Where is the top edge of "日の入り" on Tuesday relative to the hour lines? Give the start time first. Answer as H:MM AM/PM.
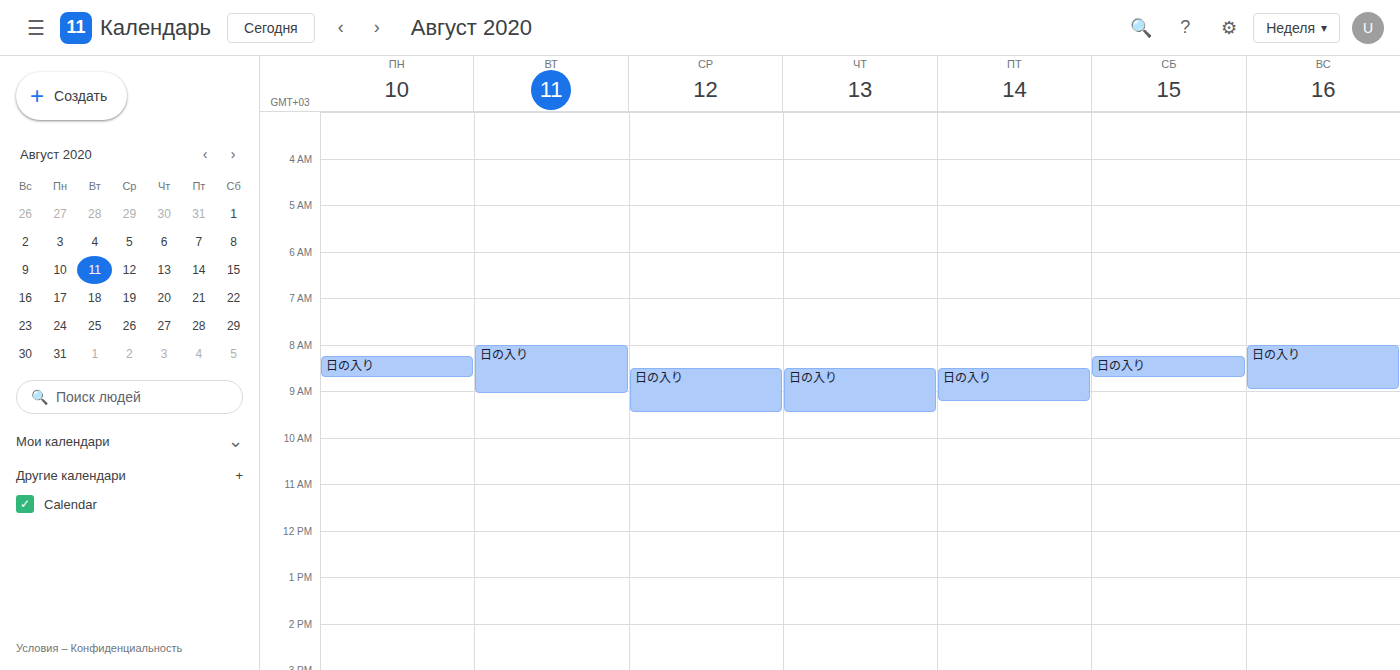
8:00 AM -- exactly on the 8 AM line.